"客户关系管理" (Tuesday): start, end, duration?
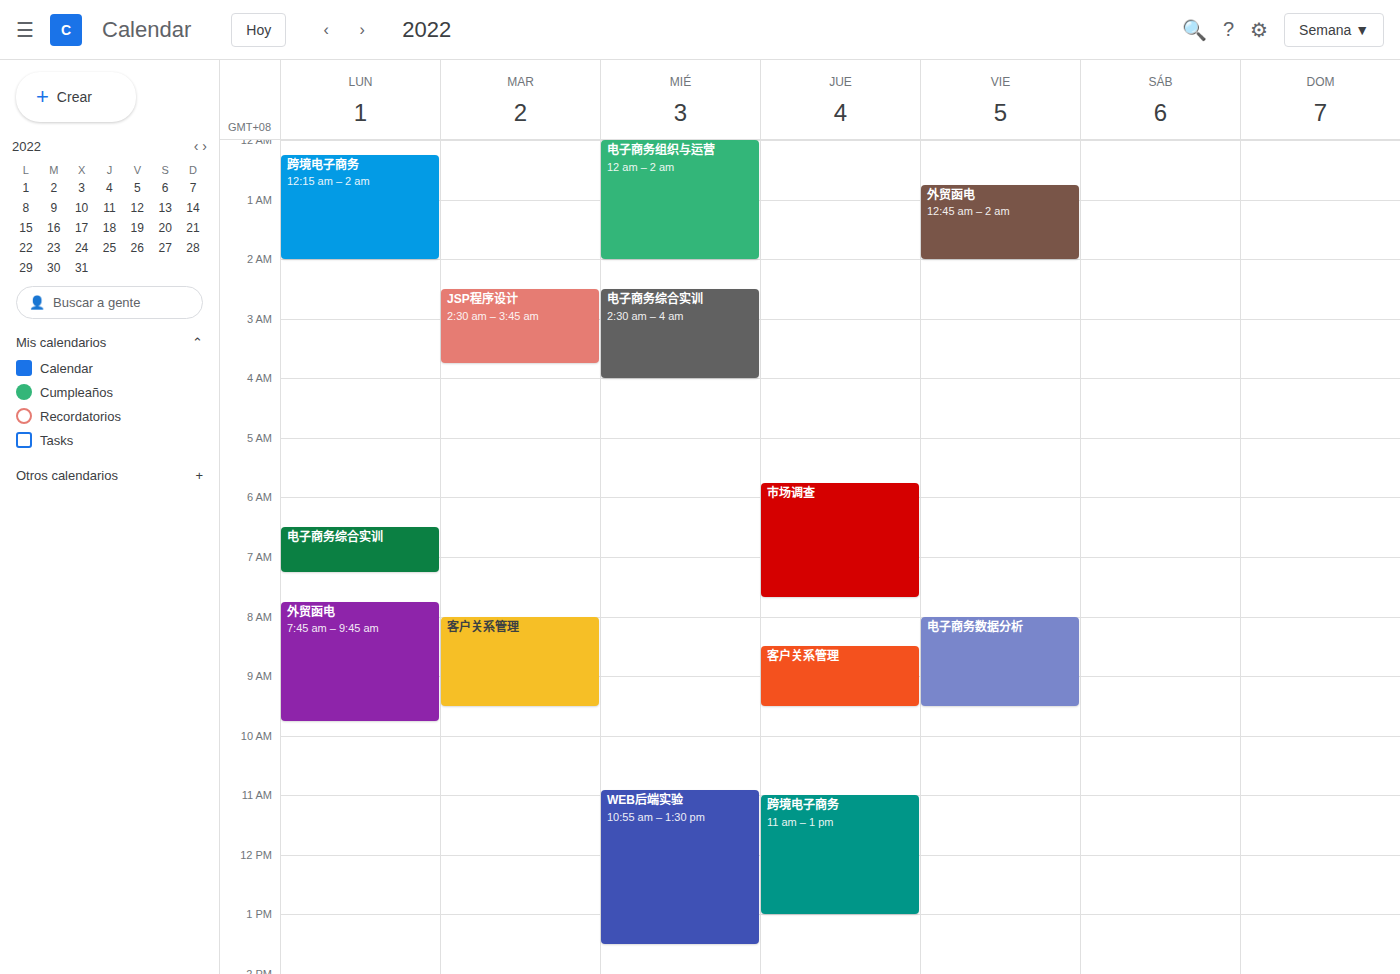
8:00 AM to 9:30 AM, 1 hour 30 minutes